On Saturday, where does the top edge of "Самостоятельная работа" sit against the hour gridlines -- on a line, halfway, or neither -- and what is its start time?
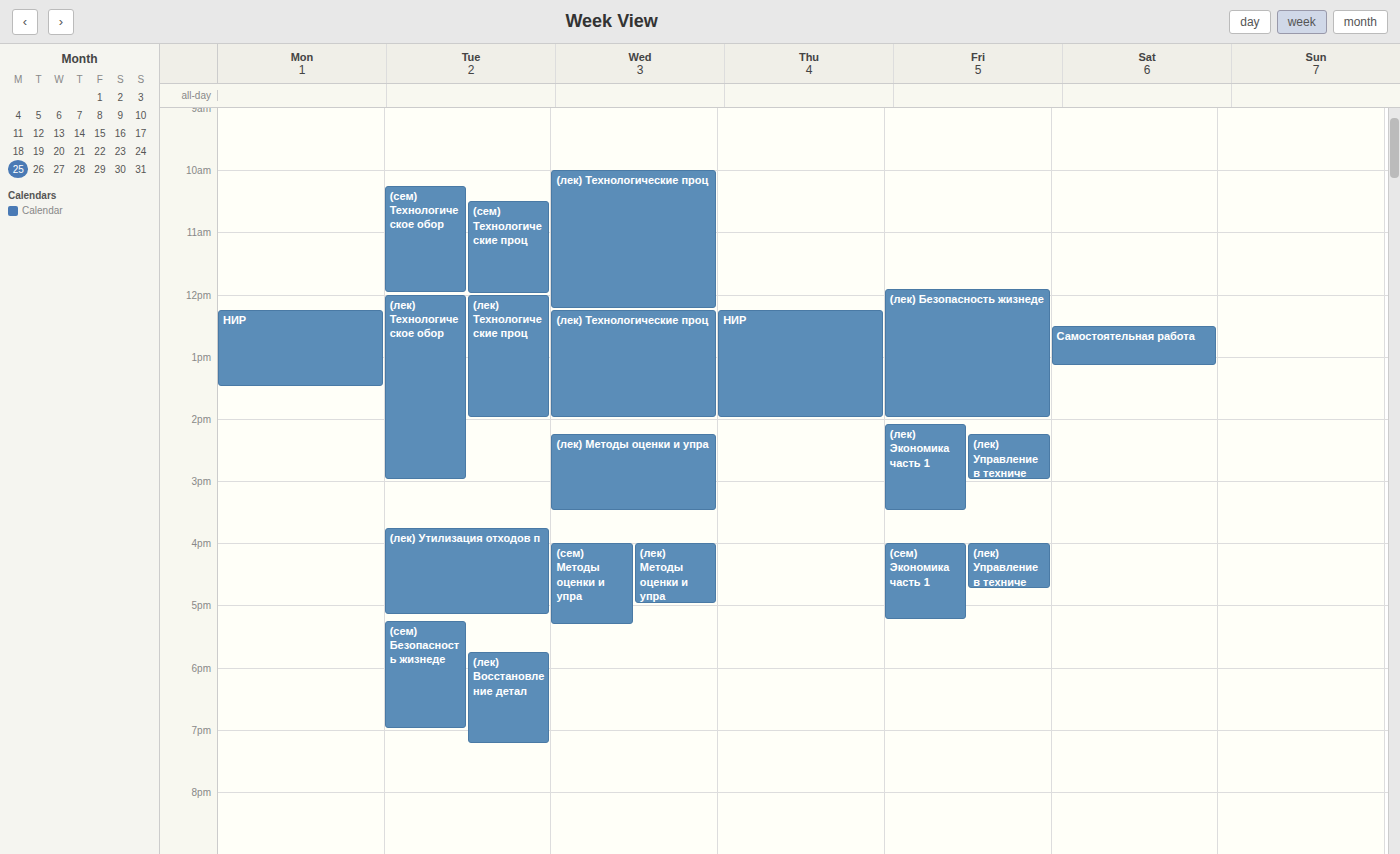
12:30 PM -- halfway between the 12 PM and 1 PM lines.